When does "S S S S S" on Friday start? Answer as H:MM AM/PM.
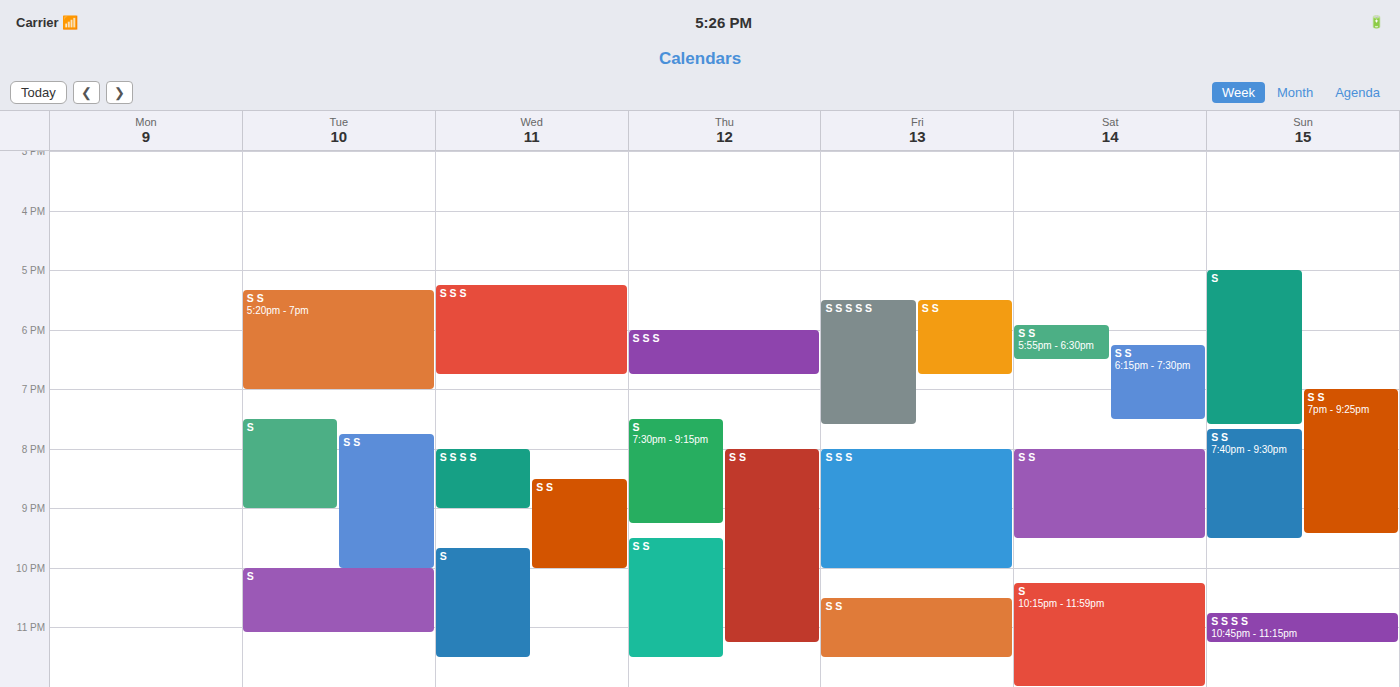
5:30 PM